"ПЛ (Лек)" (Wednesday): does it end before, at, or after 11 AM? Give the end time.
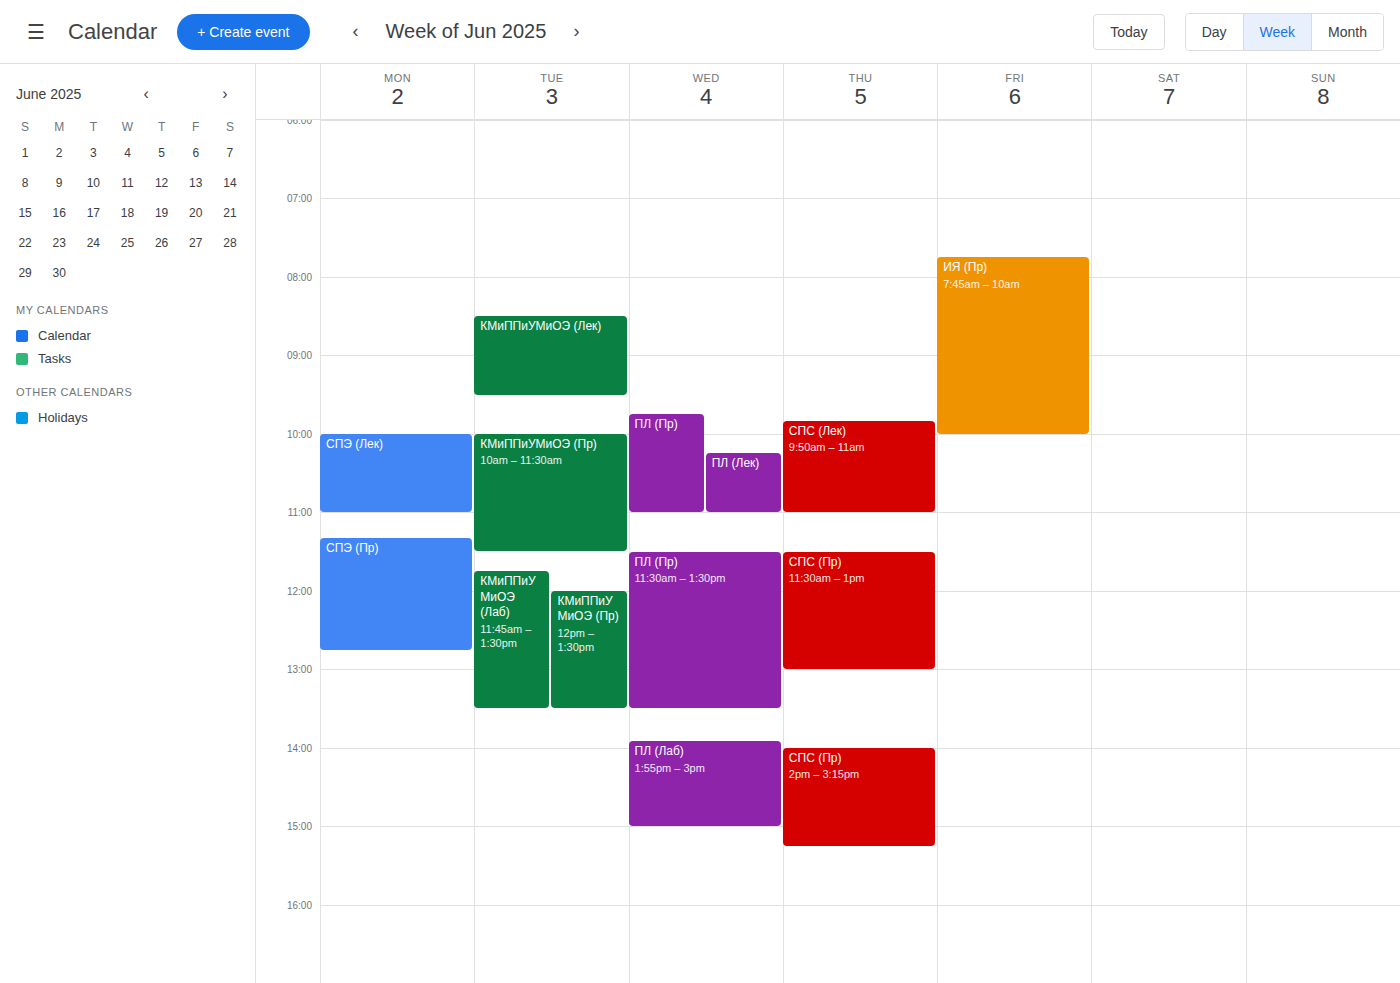
11:00 AM -- exactly at 11 AM, on the 11 AM line.